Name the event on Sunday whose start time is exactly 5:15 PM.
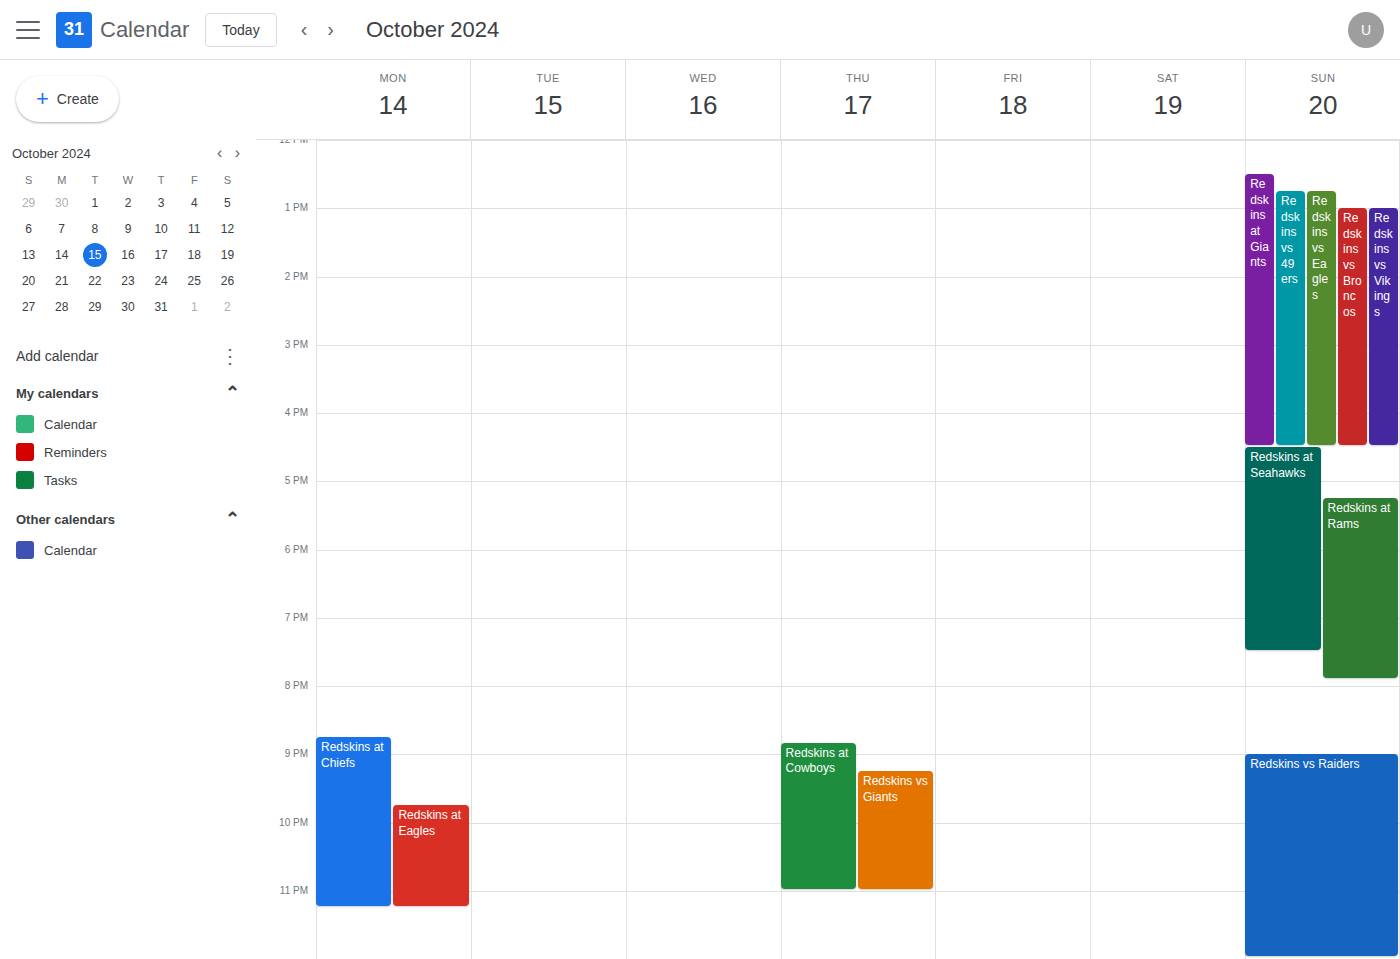
"Redskins at Rams"